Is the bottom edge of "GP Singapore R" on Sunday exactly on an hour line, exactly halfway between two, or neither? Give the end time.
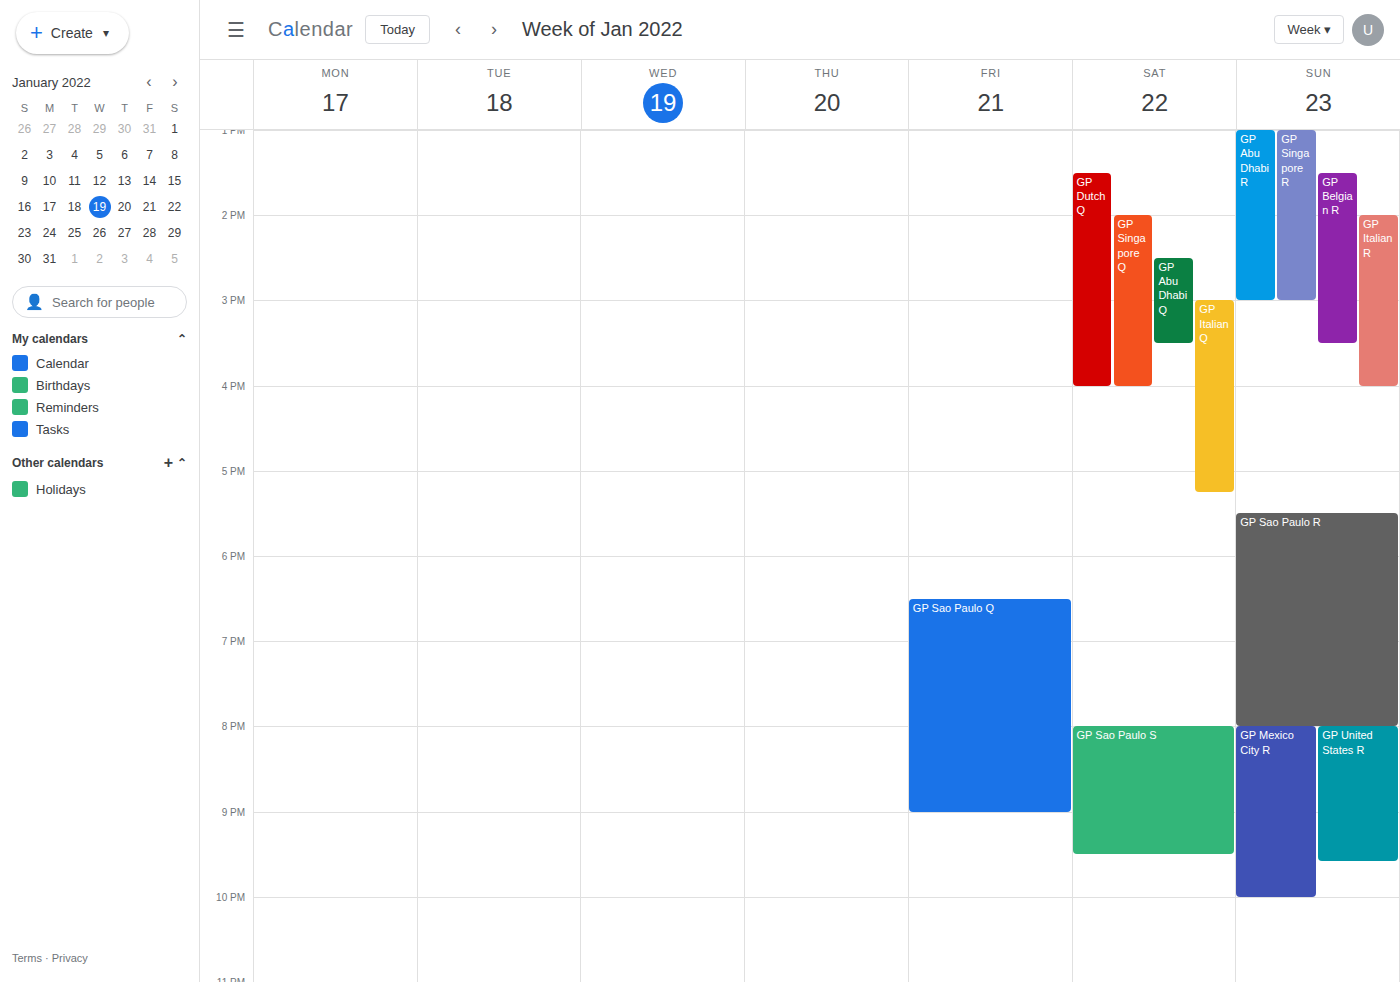
3:00 PM -- exactly on the 3 PM line.